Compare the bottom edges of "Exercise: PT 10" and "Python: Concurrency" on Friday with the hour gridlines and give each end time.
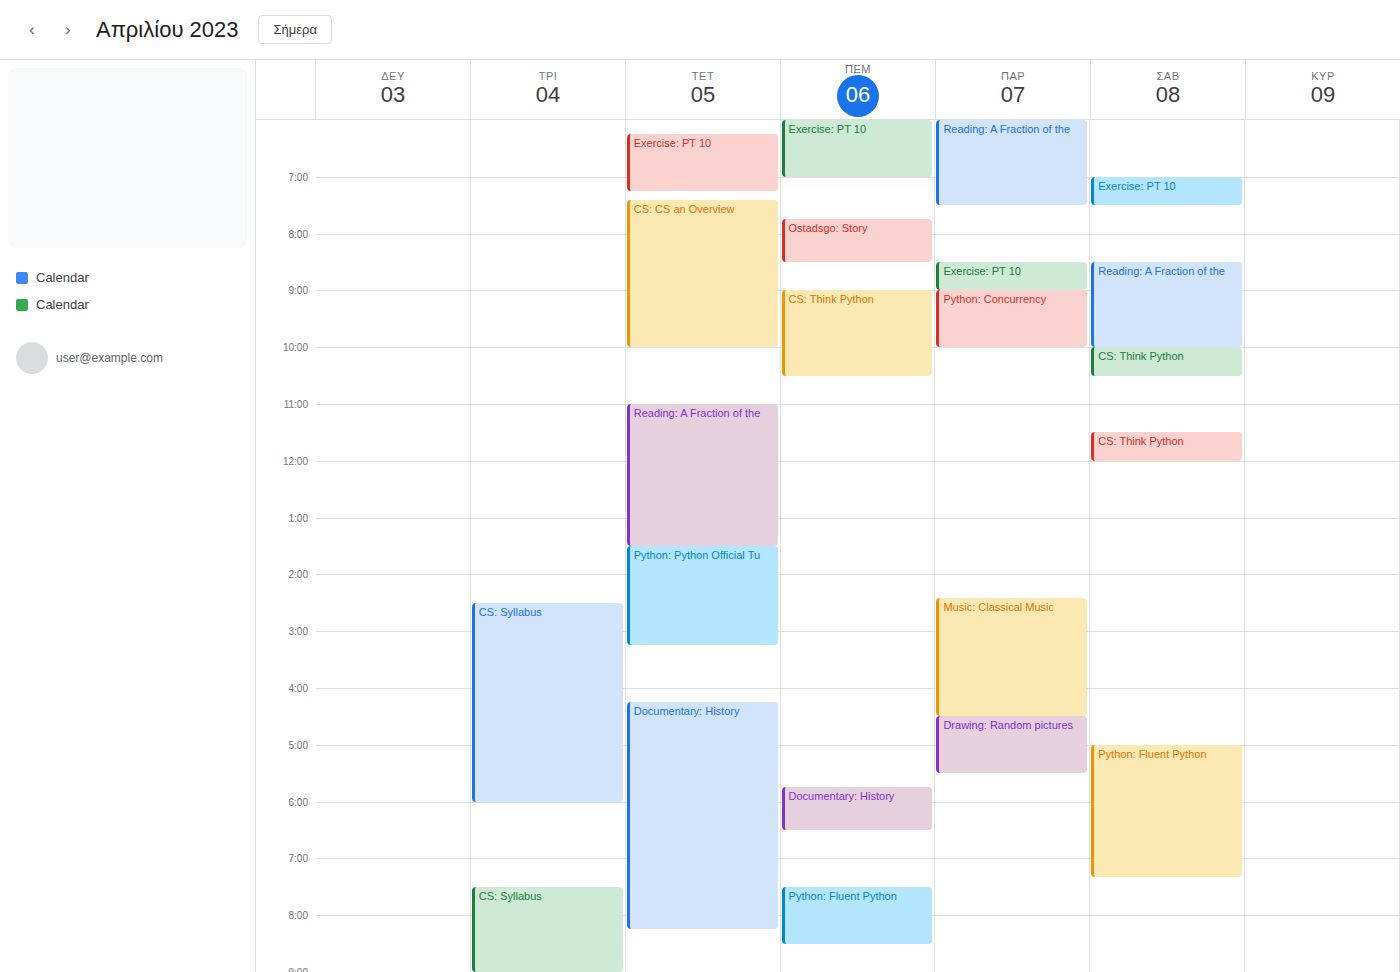
"Exercise: PT 10": 9:00 AM, exactly on the 9 AM line. "Python: Concurrency": 10:00 AM, exactly on the 10 AM line.